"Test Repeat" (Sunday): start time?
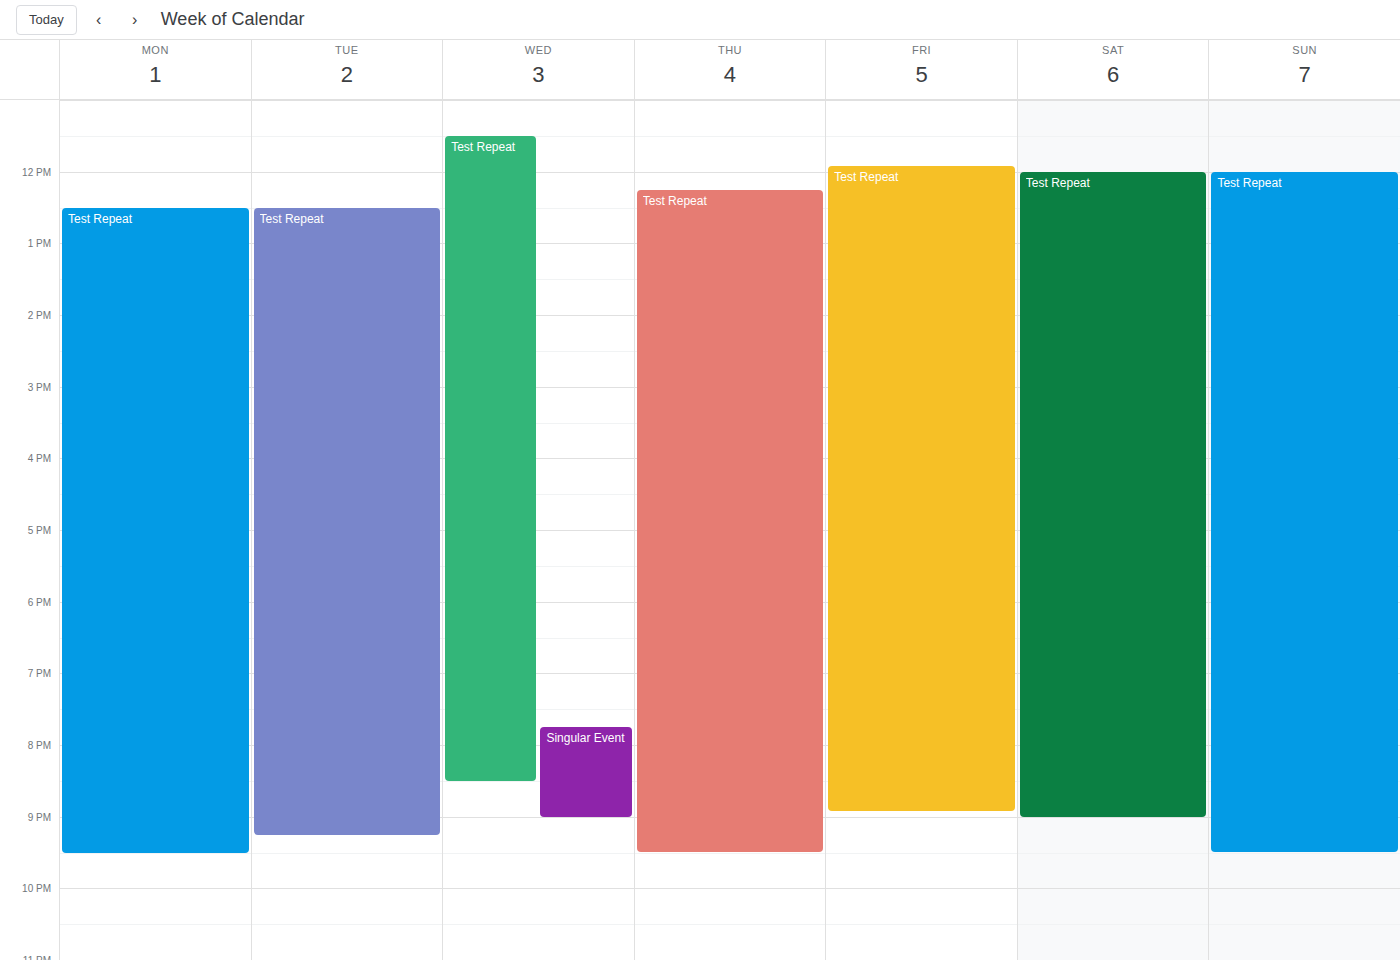
12:00 PM